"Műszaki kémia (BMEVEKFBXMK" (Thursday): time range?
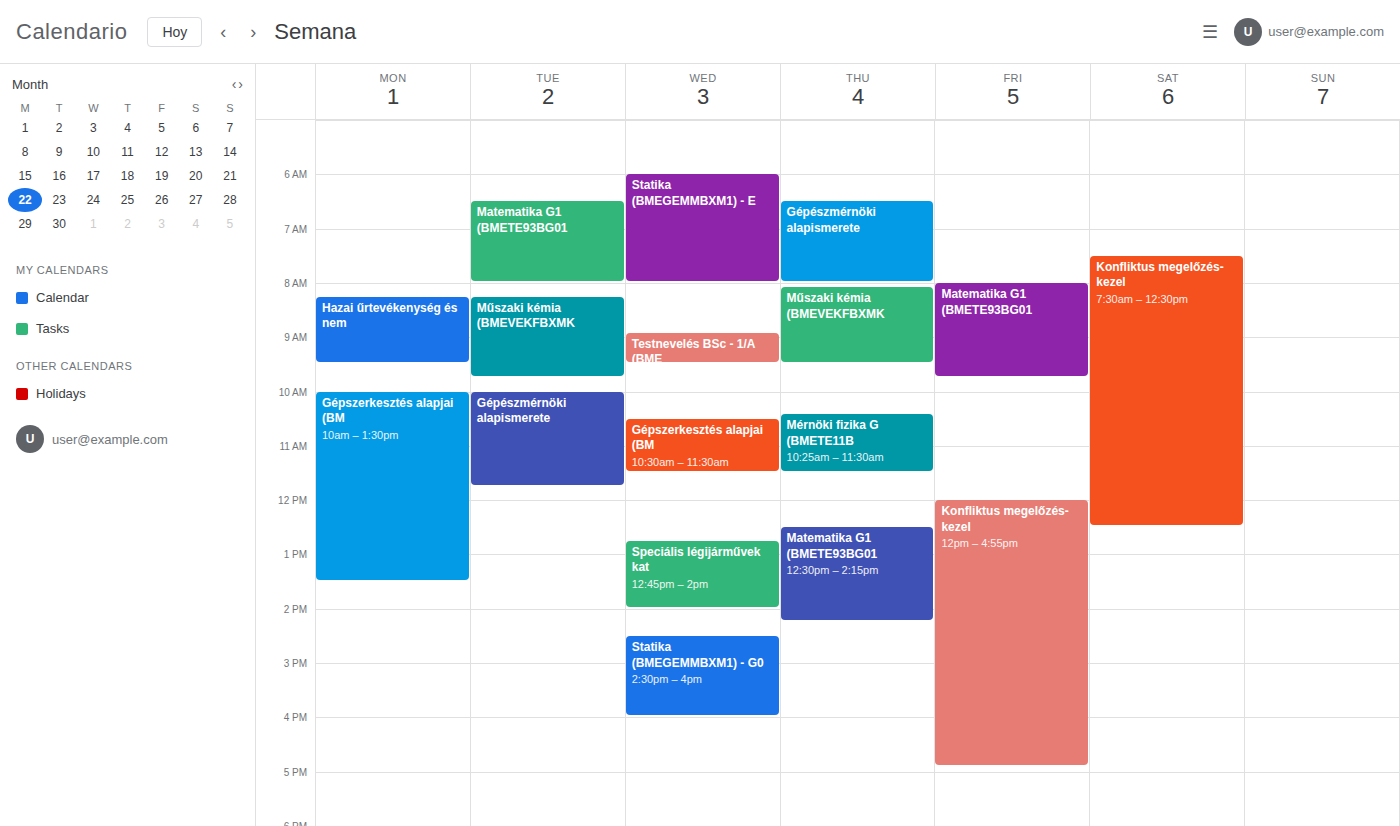
08:05 to 09:30